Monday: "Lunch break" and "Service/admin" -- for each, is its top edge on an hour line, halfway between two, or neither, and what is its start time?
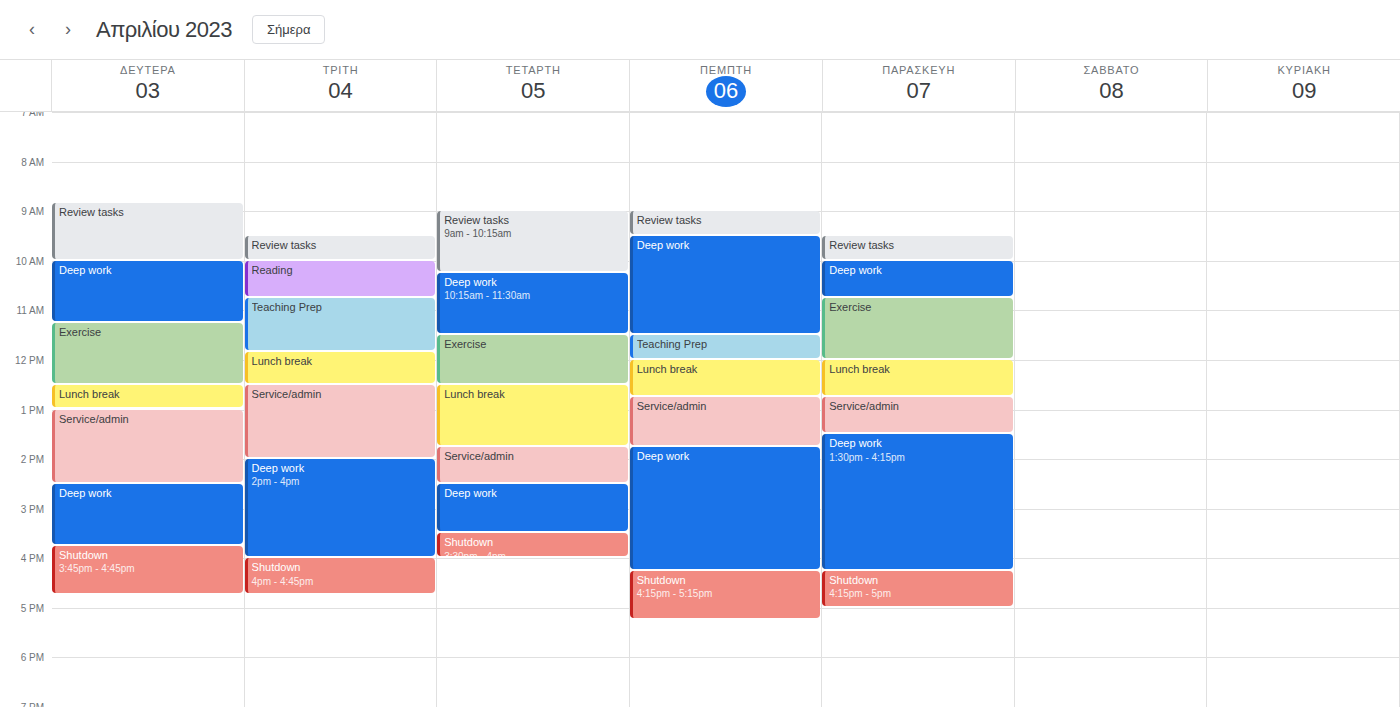
"Lunch break": 12:30 PM, halfway between the 12 PM and 1 PM lines. "Service/admin": 1:00 PM, exactly on the 1 PM line.